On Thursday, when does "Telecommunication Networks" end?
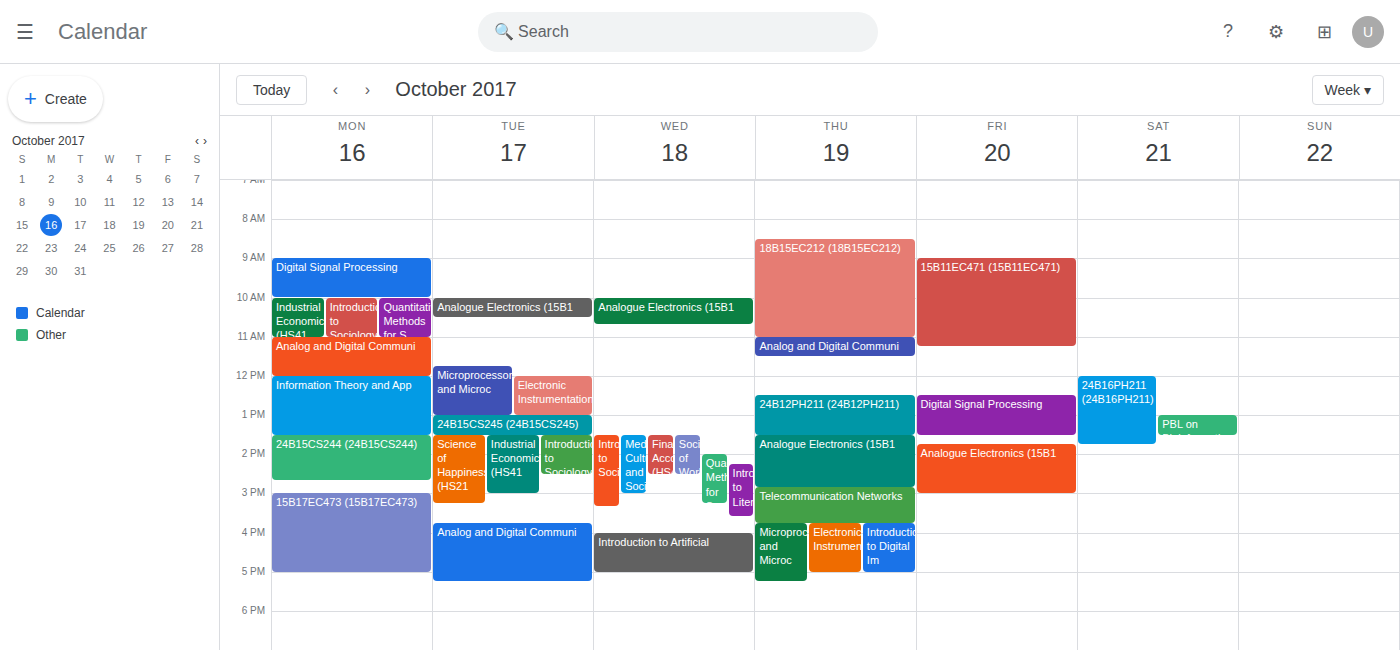
3:45 PM